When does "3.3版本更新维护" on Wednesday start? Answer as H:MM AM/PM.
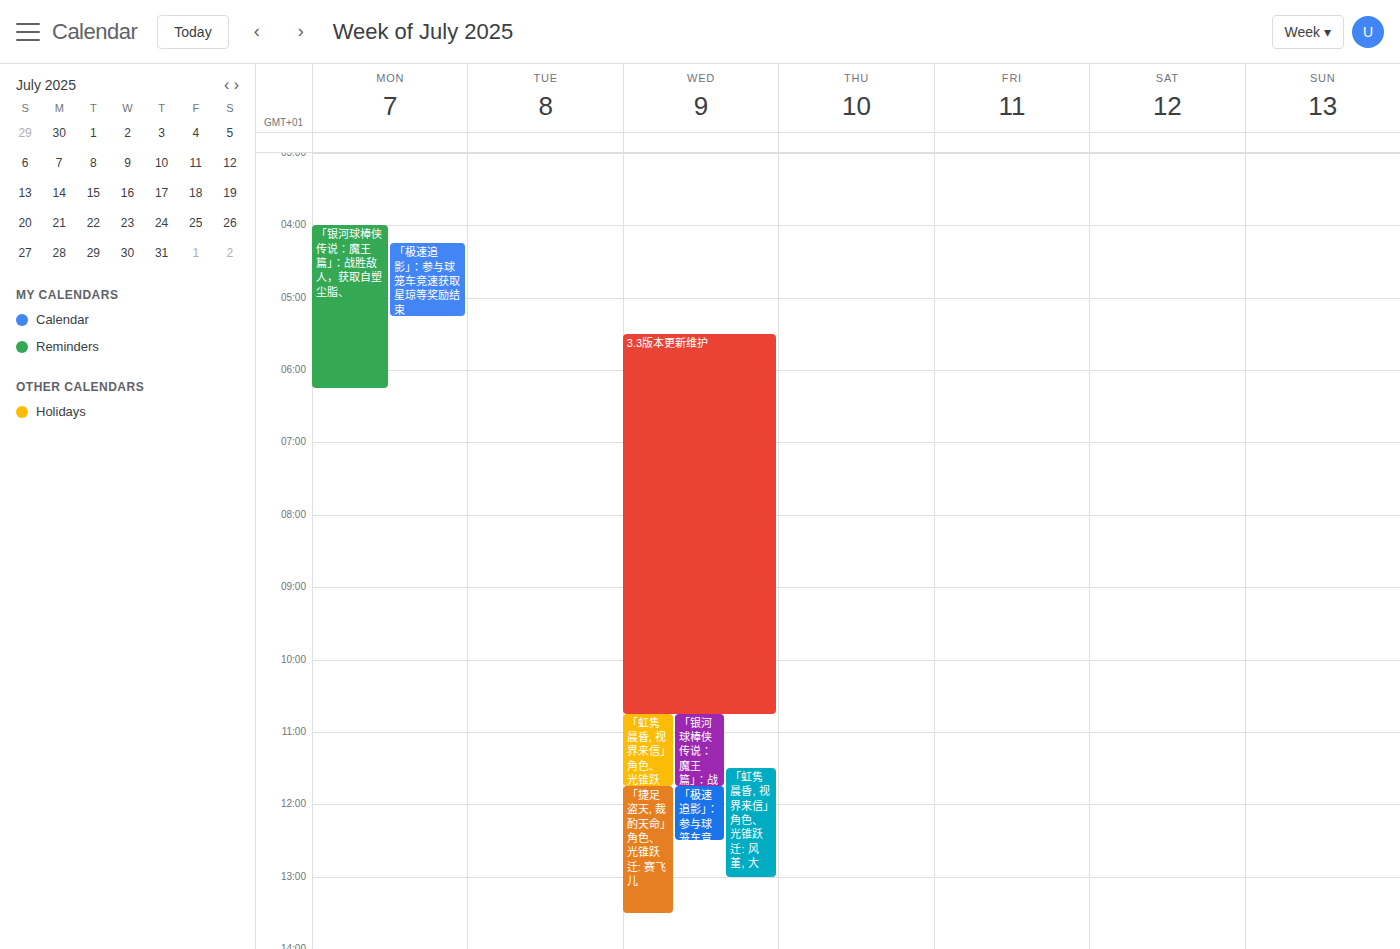
5:30 AM